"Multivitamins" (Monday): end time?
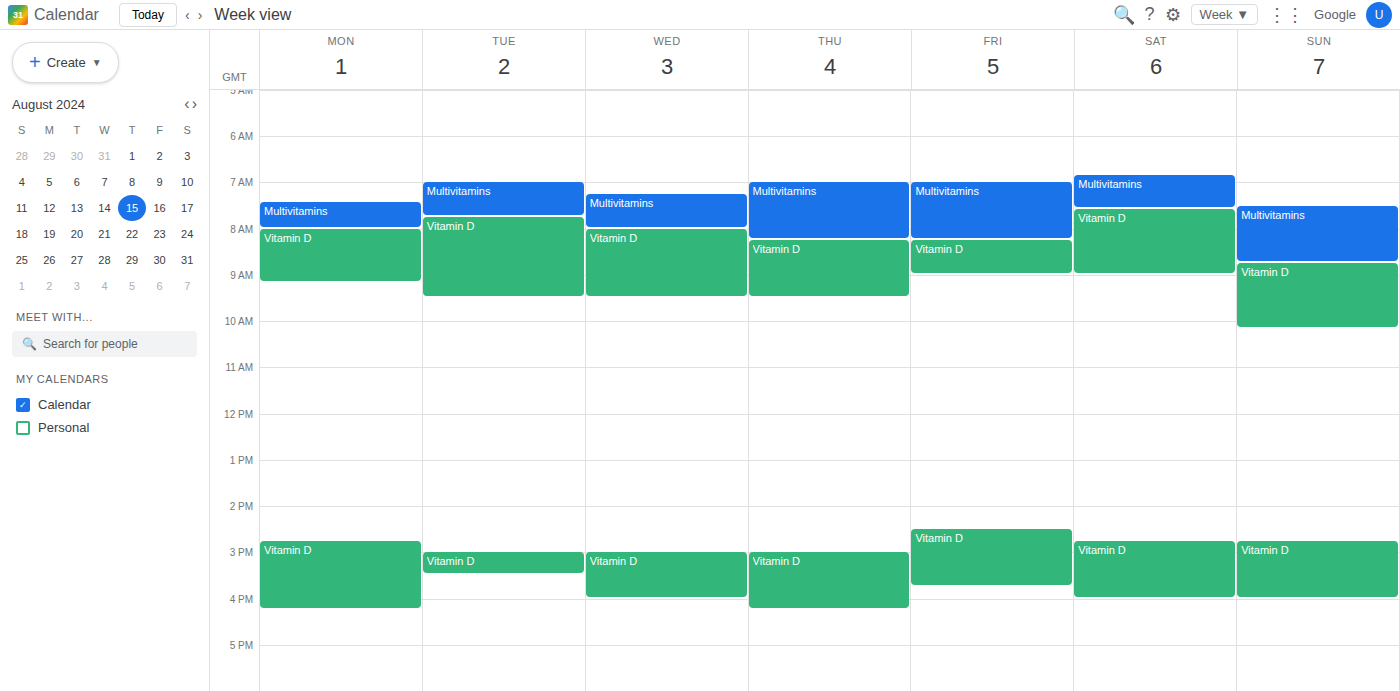
08:00